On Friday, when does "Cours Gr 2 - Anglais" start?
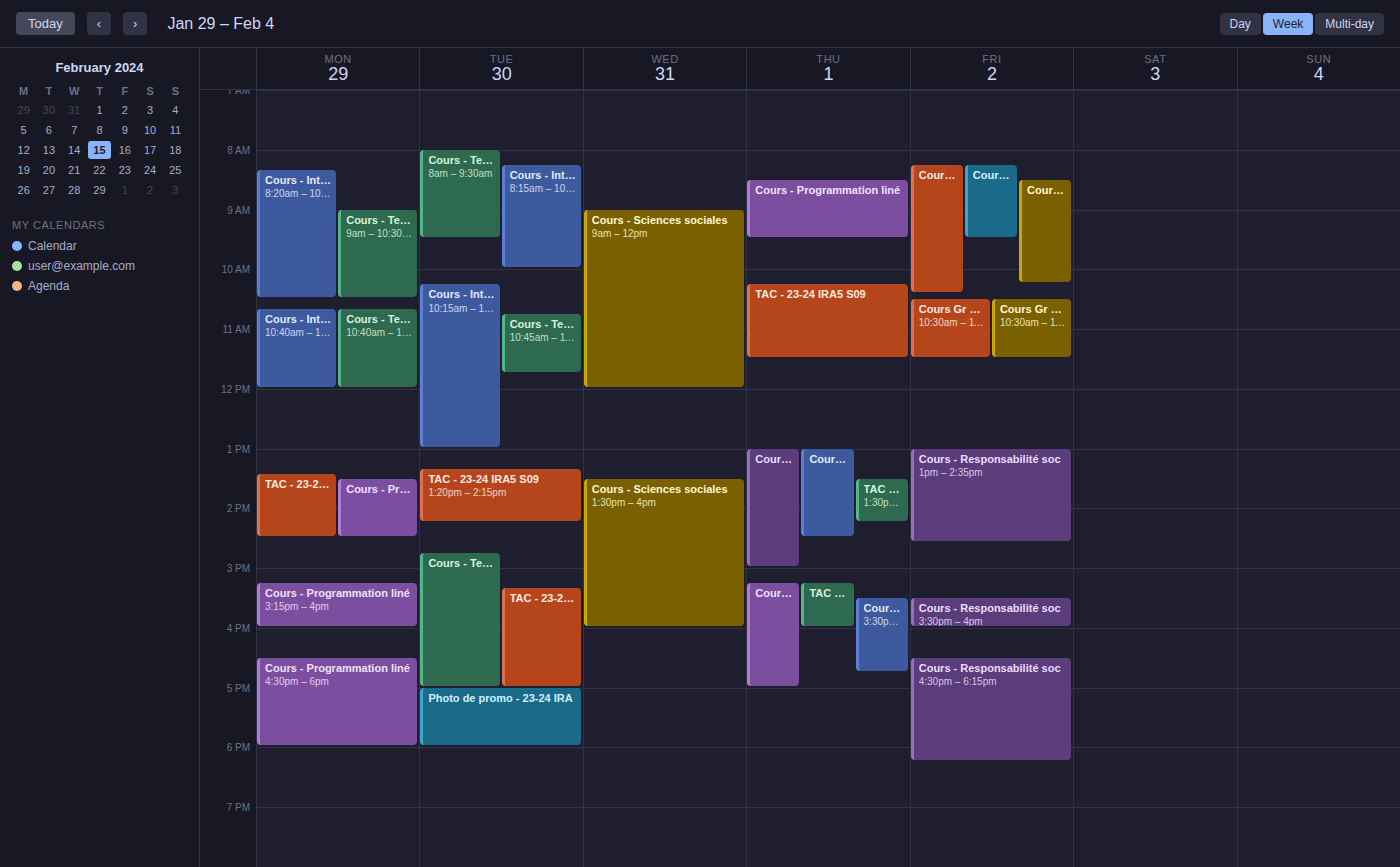
08:15